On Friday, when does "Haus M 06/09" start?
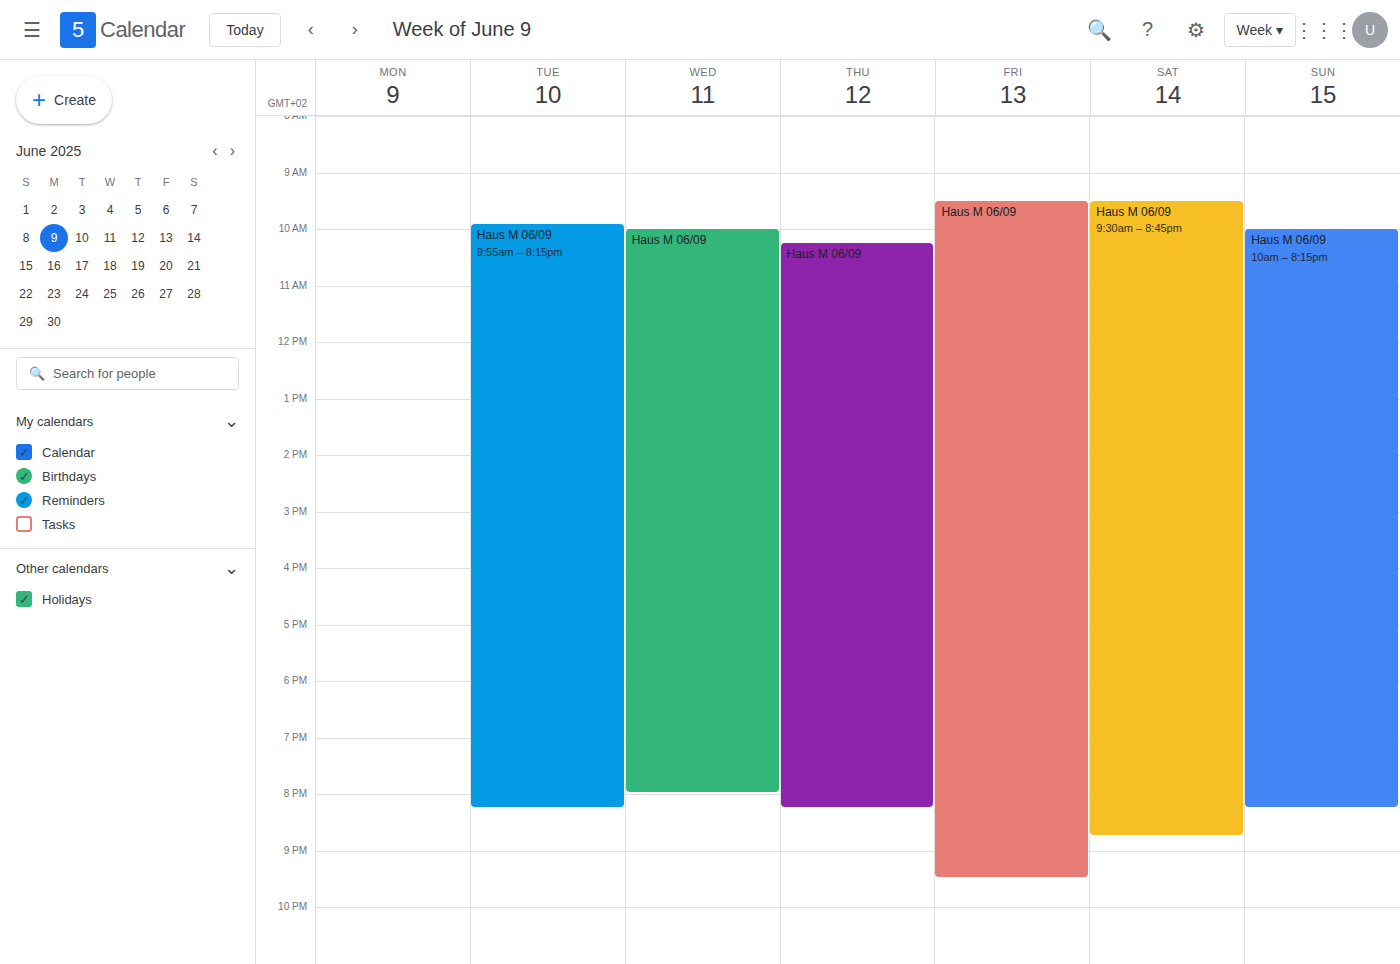
9:30 AM